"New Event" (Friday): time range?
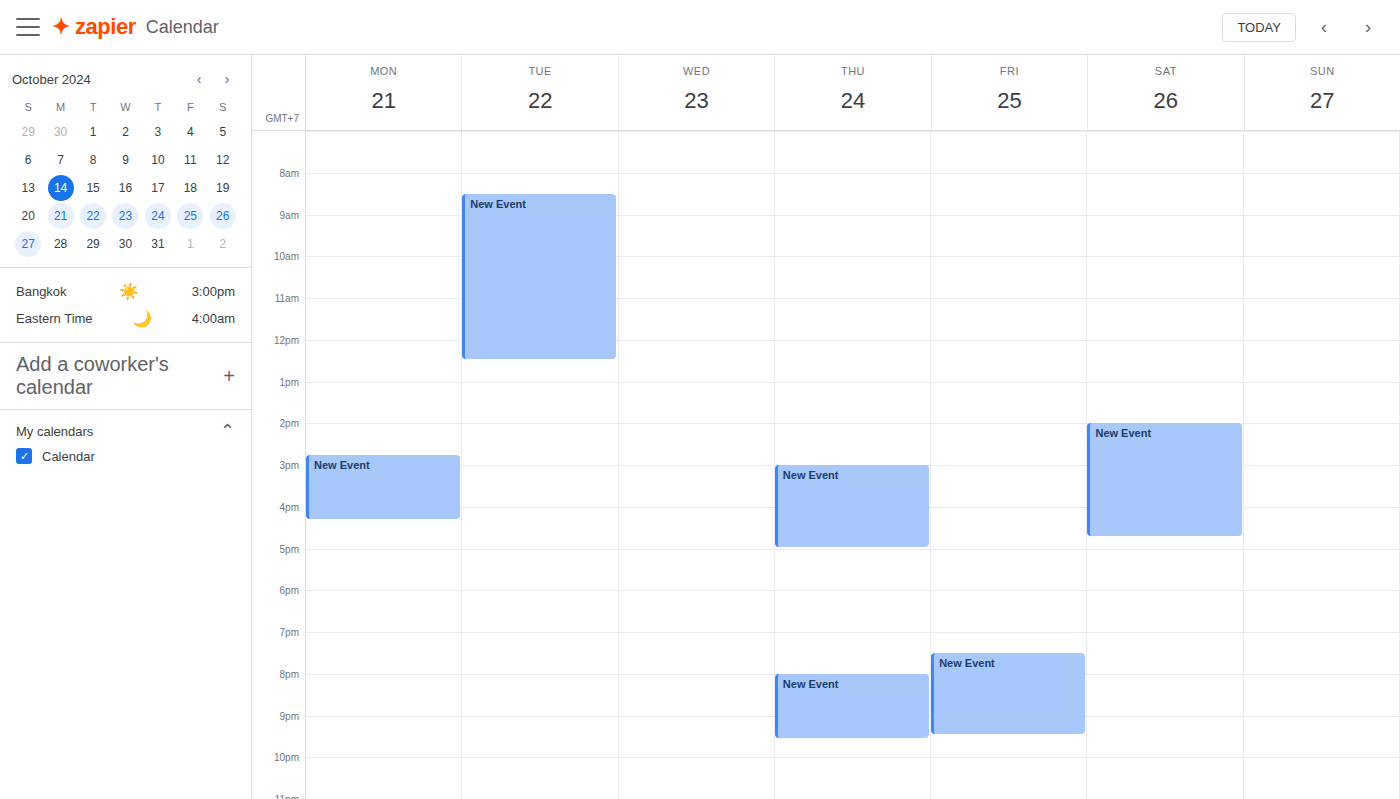
7:30 PM to 9:30 PM